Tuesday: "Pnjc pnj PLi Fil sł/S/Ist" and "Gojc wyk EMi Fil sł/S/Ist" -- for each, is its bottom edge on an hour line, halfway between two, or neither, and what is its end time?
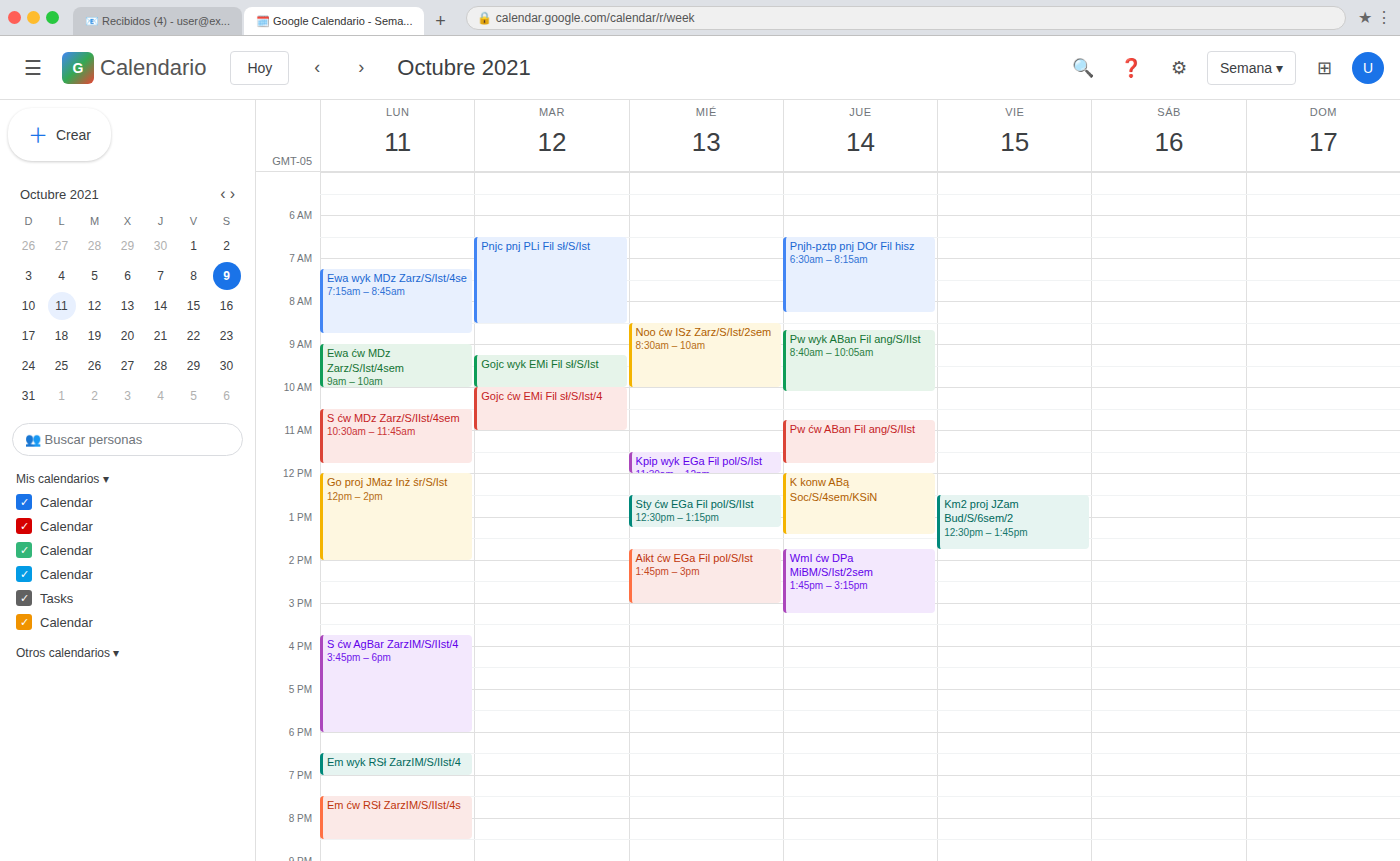
"Pnjc pnj PLi Fil sł/S/Ist": 08:30, halfway between the 08:00 and 09:00 lines. "Gojc wyk EMi Fil sł/S/Ist": 10:00, exactly on the 10:00 line.